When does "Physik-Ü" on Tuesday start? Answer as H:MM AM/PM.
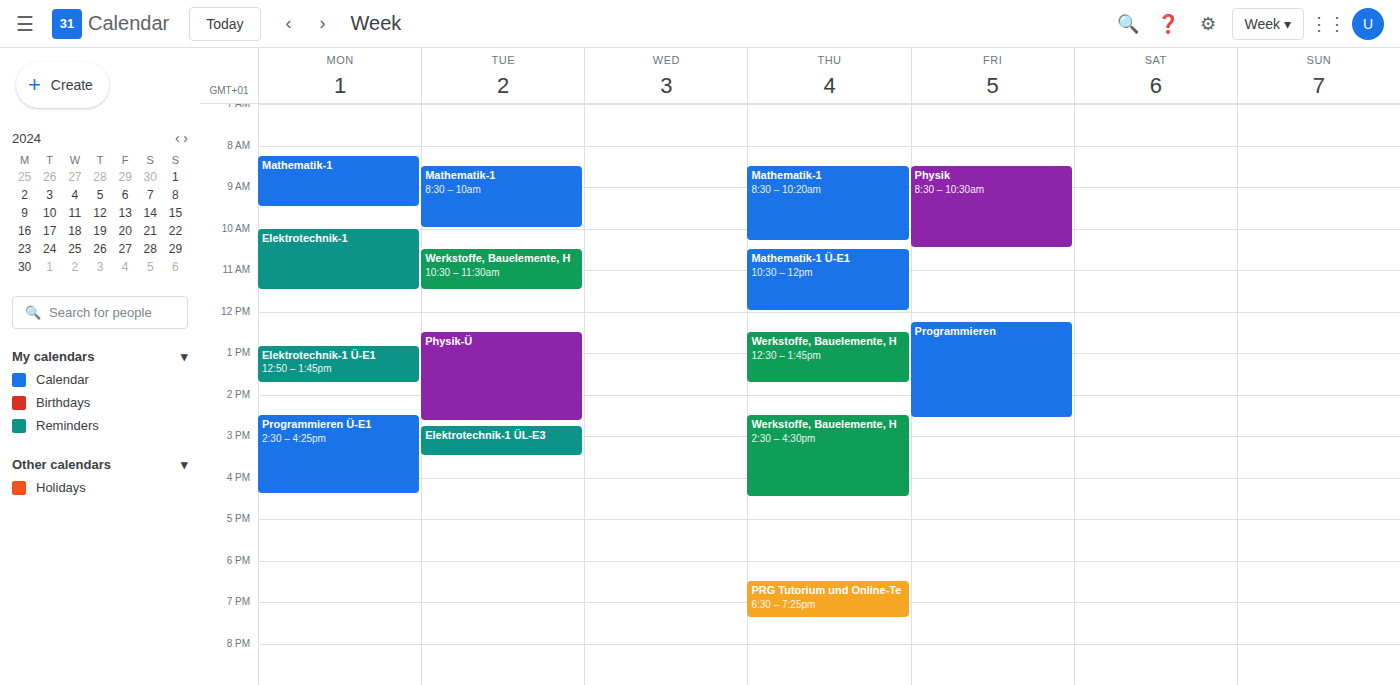
12:30 PM